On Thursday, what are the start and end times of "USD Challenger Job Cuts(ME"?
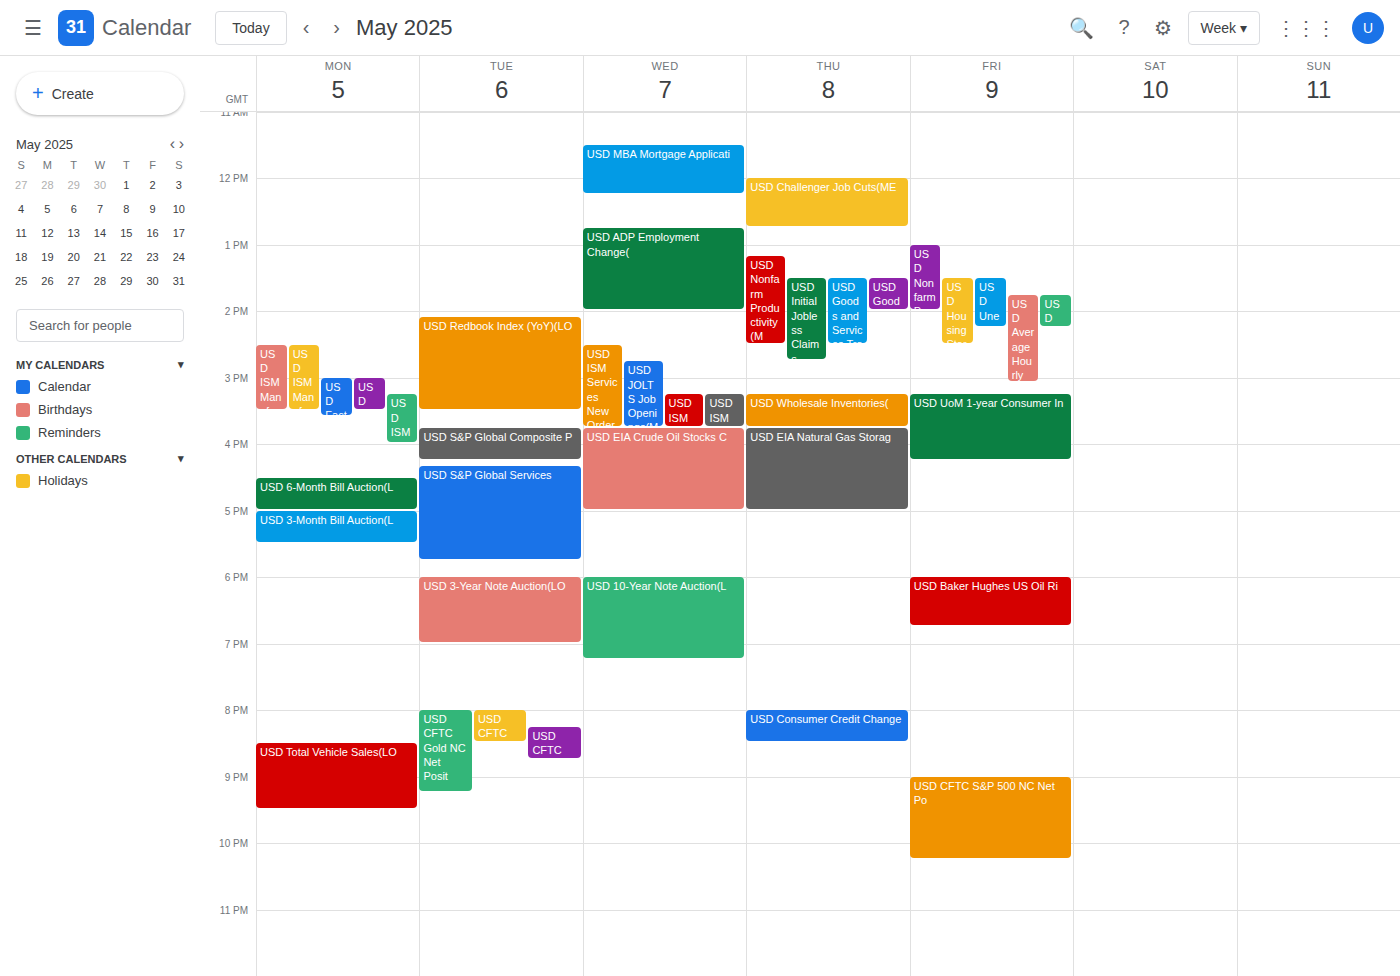
12:00 PM to 12:45 PM